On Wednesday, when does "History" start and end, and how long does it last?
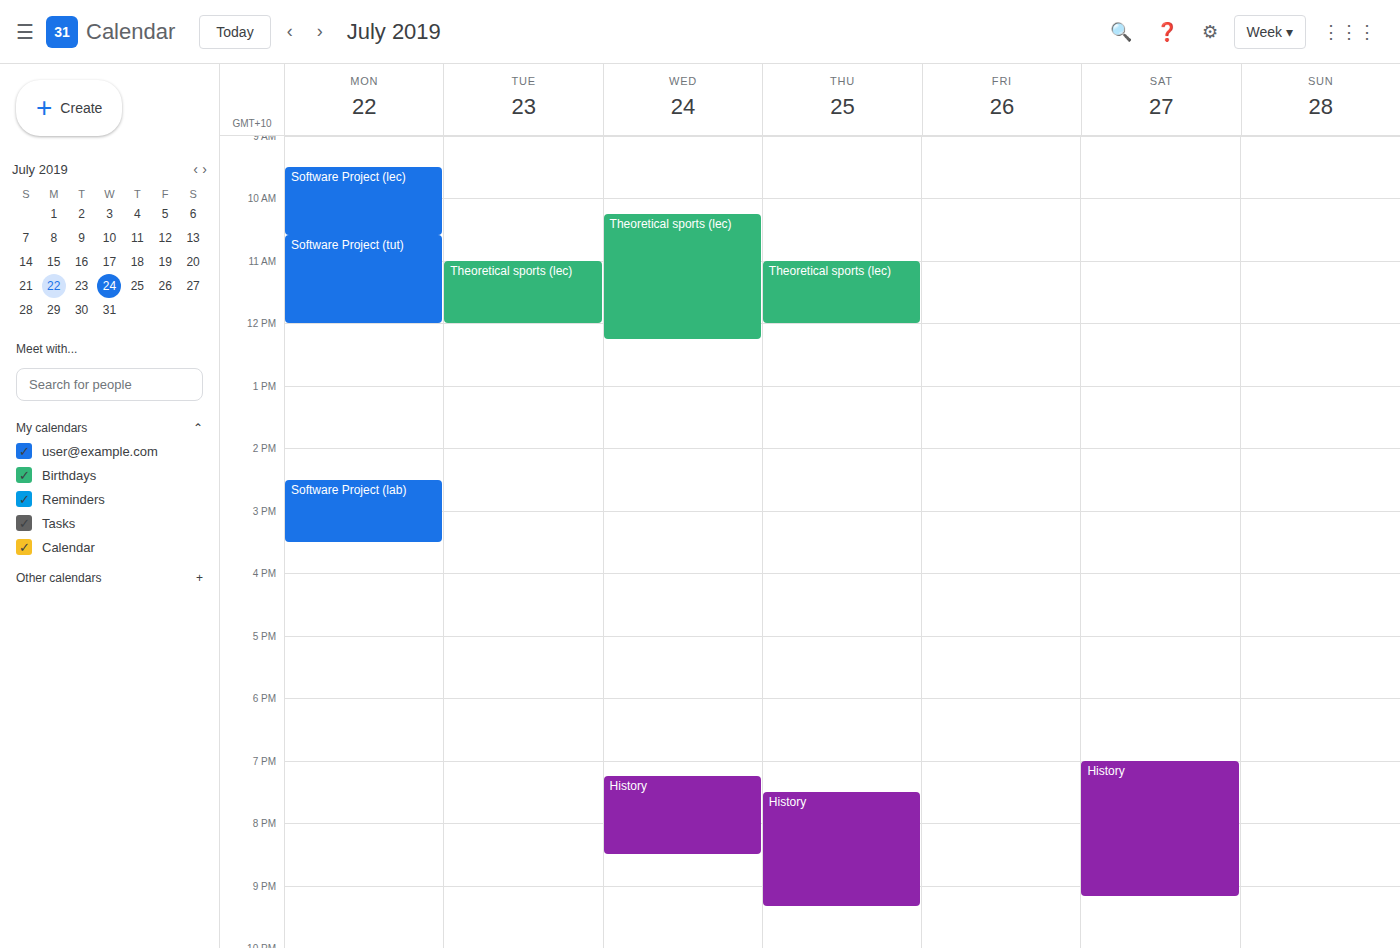
7:15 PM to 8:30 PM, 1 hour 15 minutes